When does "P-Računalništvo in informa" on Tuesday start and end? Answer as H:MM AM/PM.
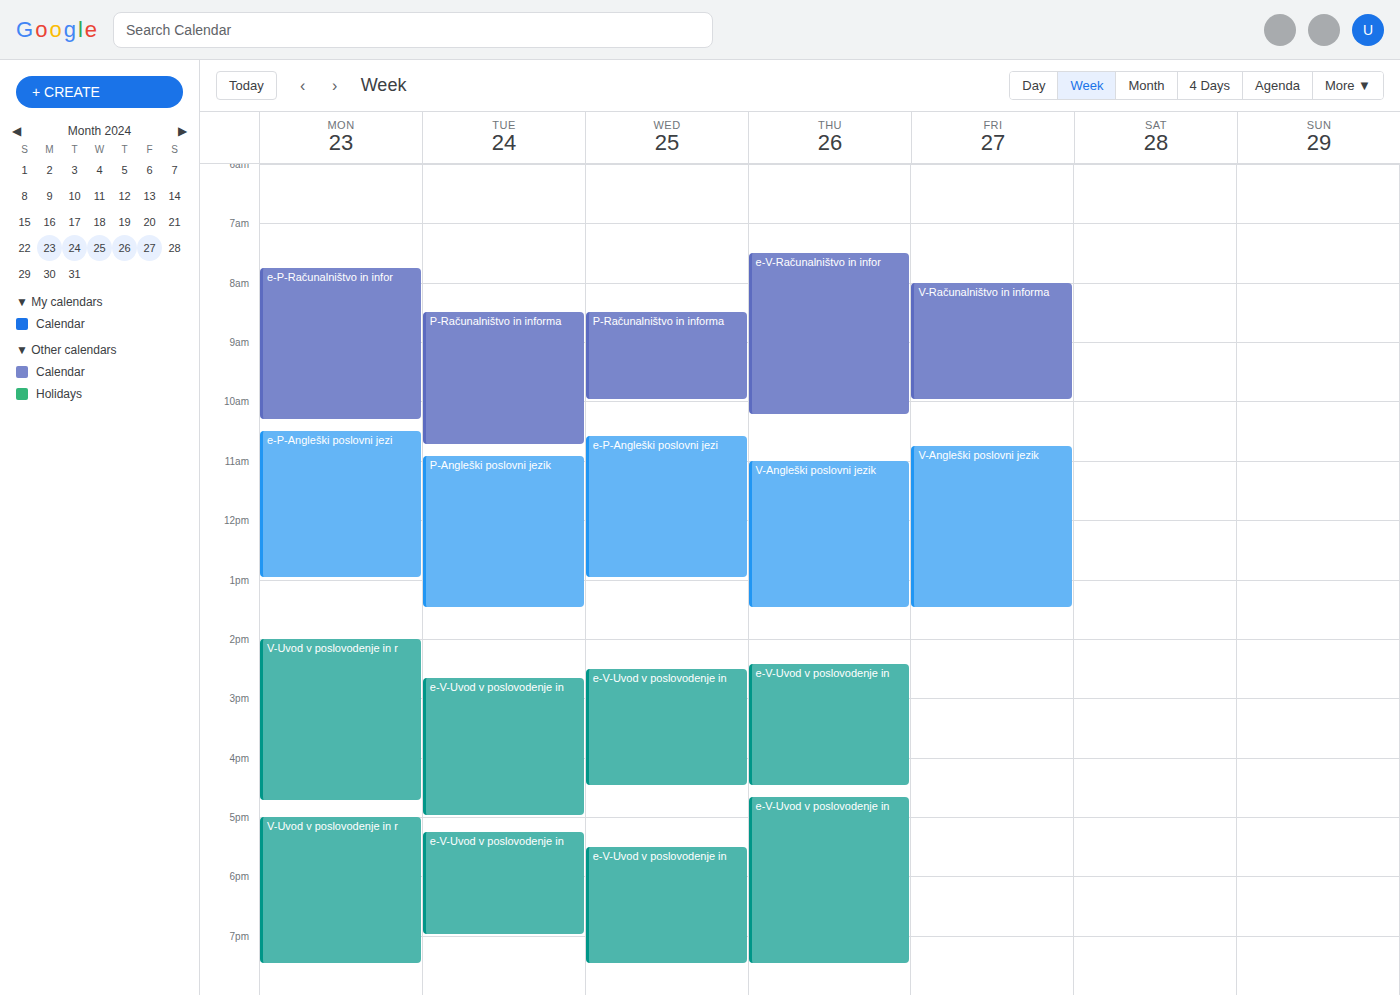
8:30 AM to 10:45 AM